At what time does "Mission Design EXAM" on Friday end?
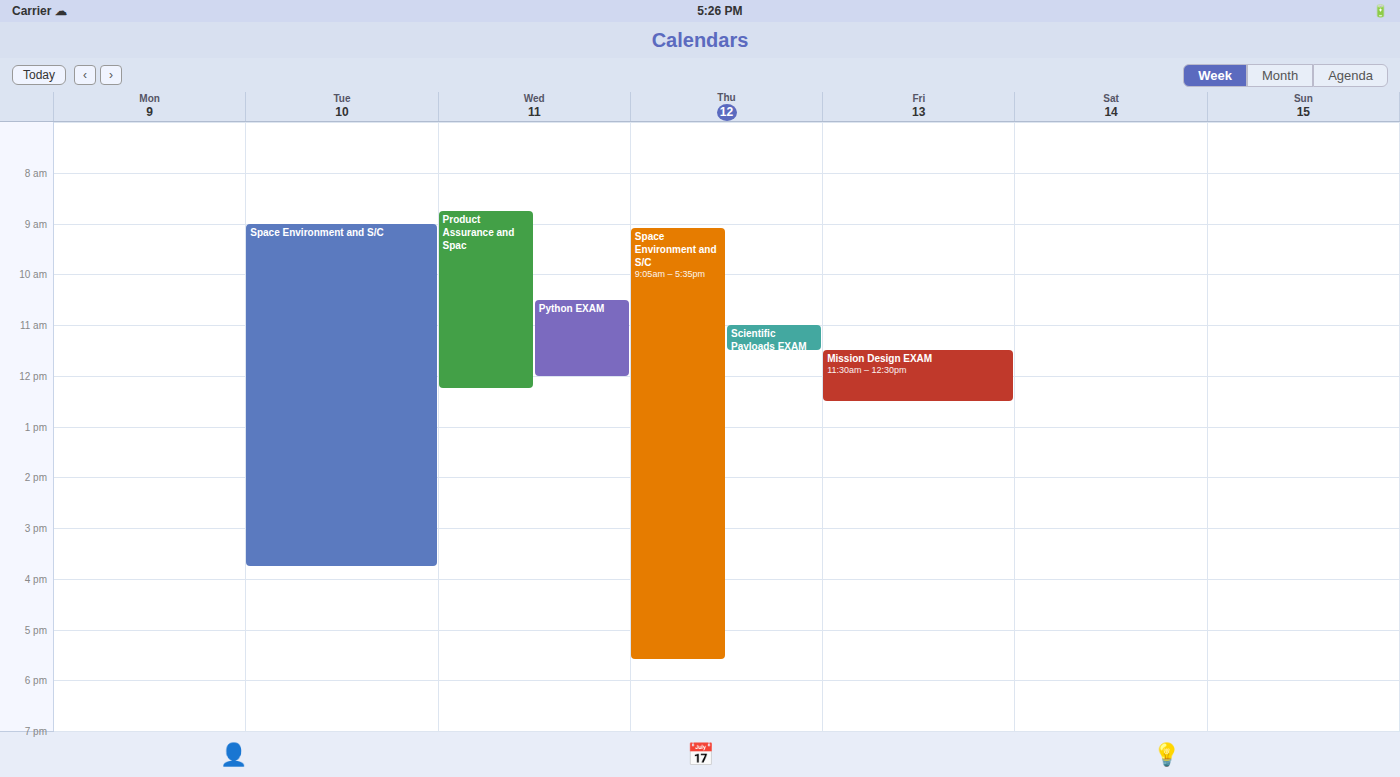
12:30